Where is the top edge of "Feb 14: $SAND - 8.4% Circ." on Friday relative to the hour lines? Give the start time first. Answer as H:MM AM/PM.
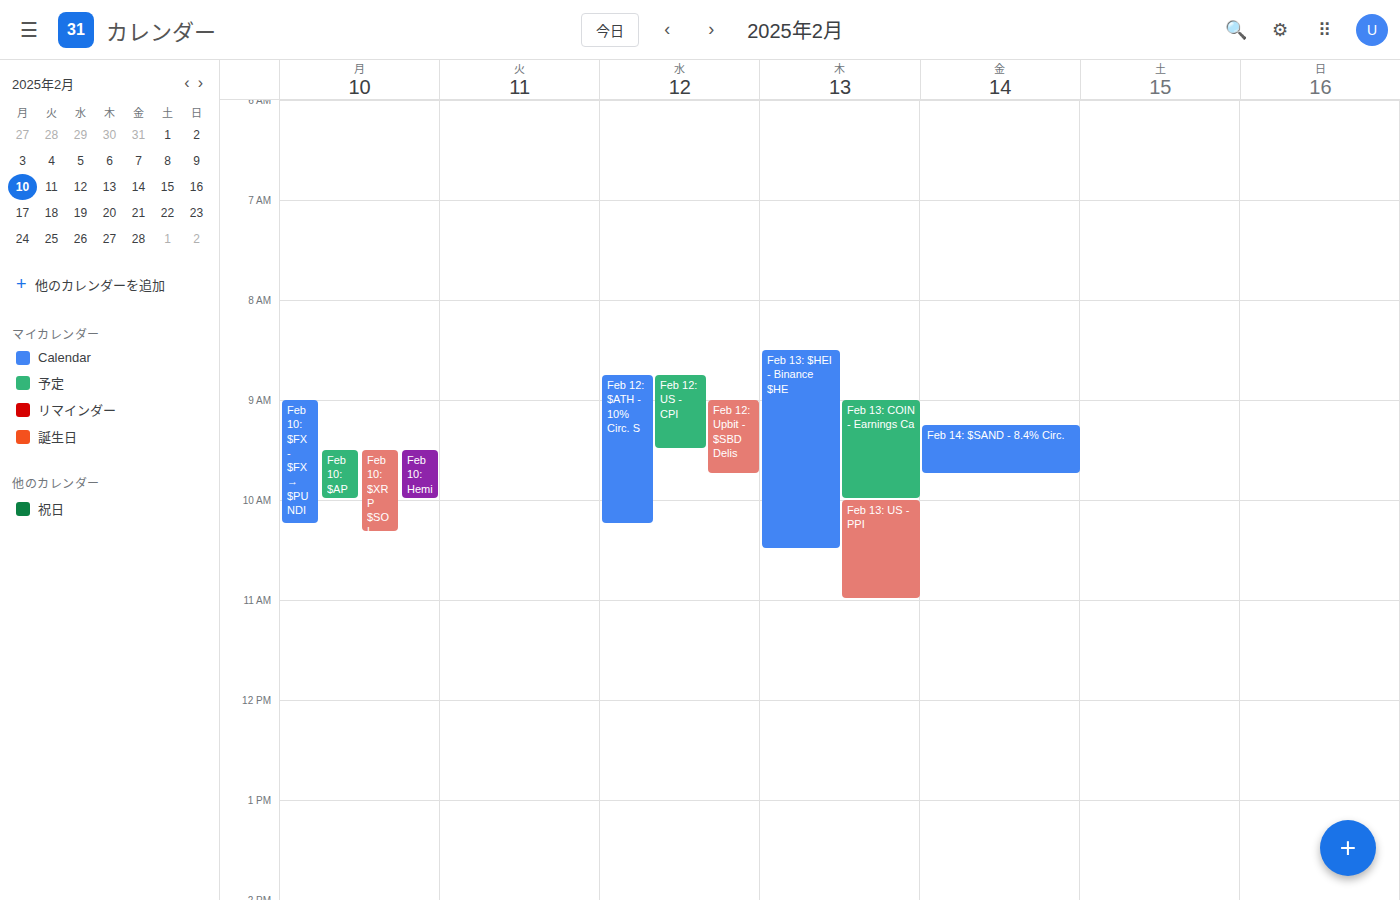
9:15 AM -- neither: a quarter of the way from the 9 AM line to the 10 AM line.